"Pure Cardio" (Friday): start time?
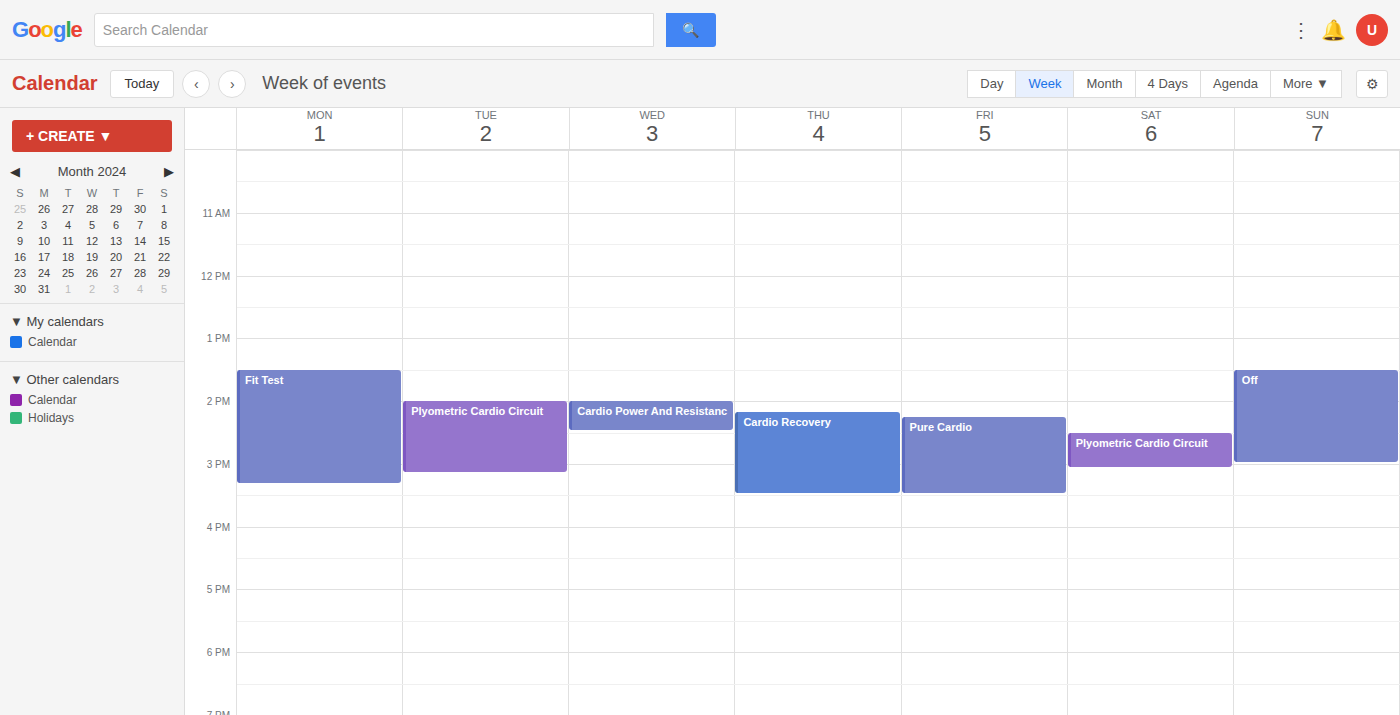
2:15 PM